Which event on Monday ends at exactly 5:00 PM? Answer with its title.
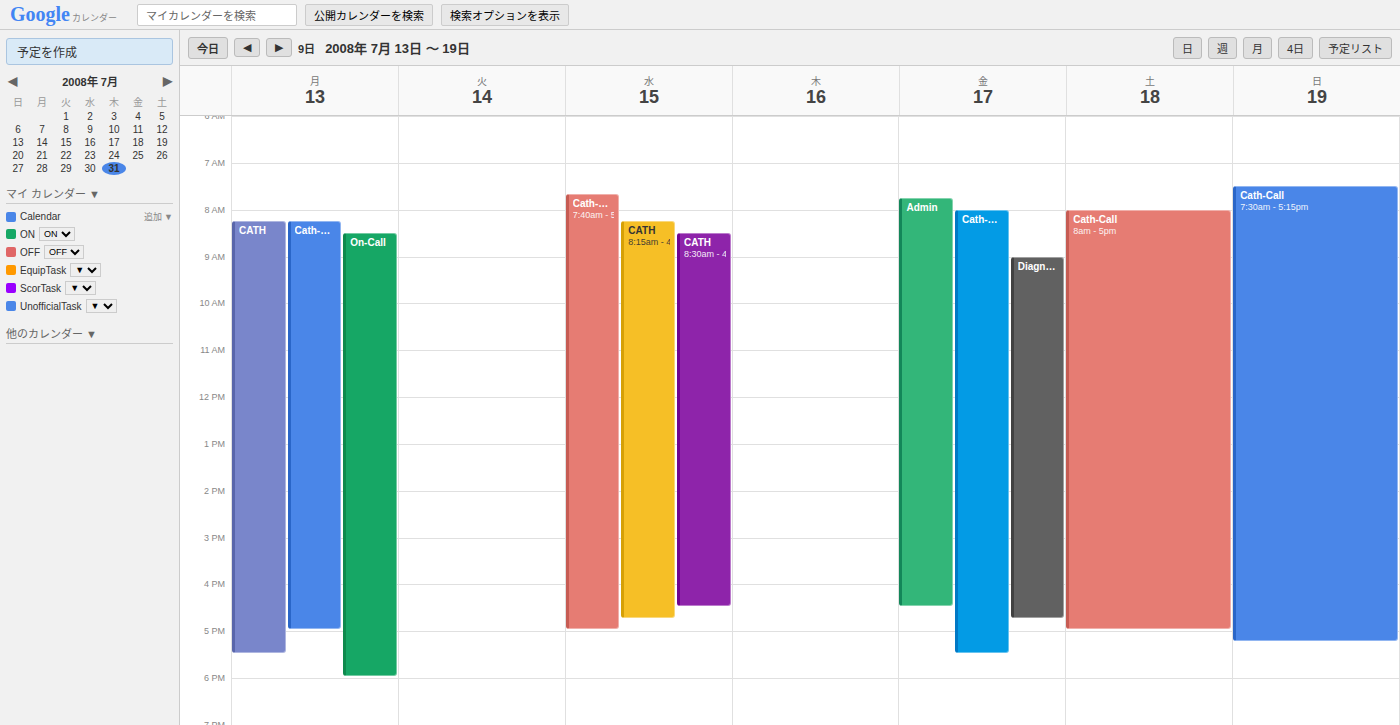
"Cath-Call"